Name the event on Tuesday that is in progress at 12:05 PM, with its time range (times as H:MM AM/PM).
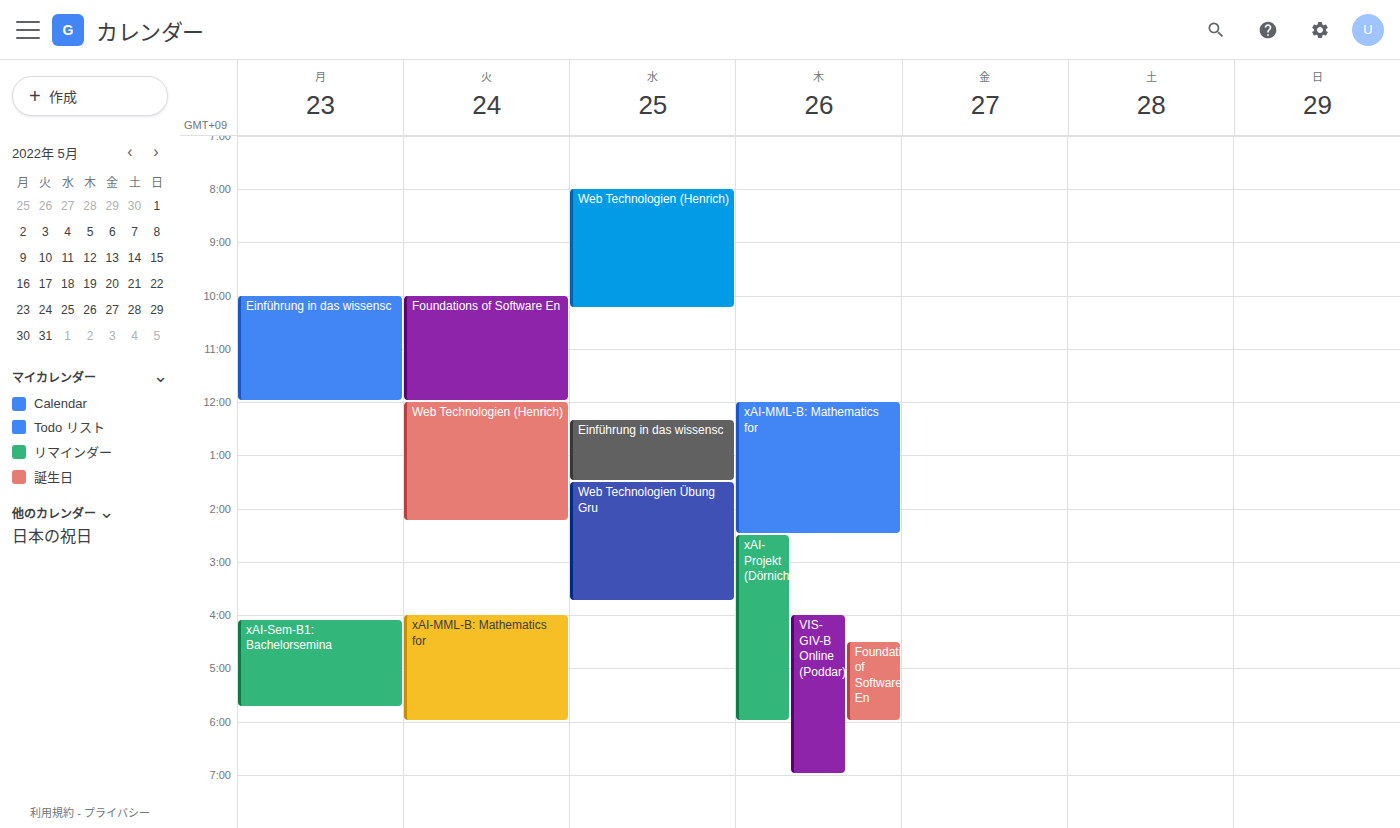
"Web Technologien (Henrich)", 12:00 PM to 2:15 PM